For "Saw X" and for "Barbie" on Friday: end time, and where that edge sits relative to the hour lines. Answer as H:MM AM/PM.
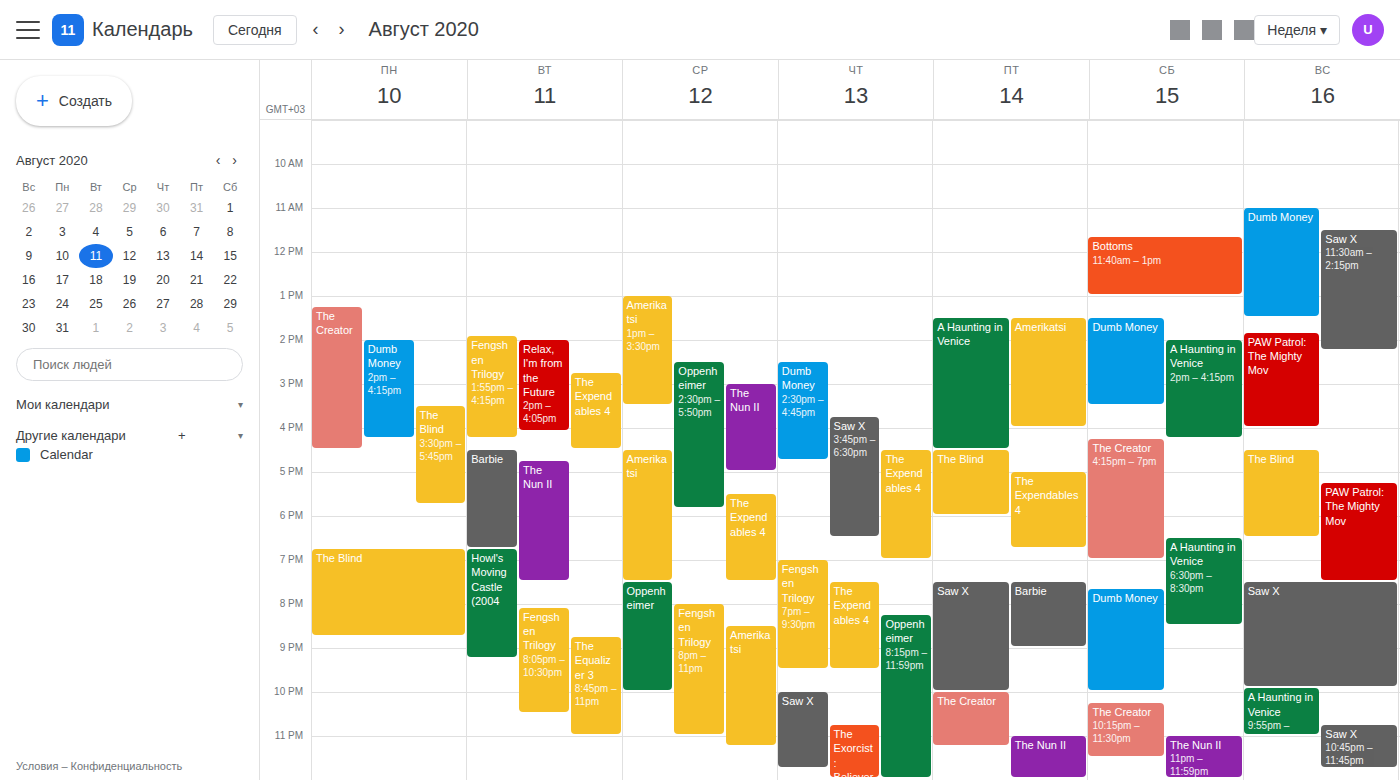
"Saw X": 10:00 PM, exactly on the 10 PM line. "Barbie": 9:00 PM, exactly on the 9 PM line.